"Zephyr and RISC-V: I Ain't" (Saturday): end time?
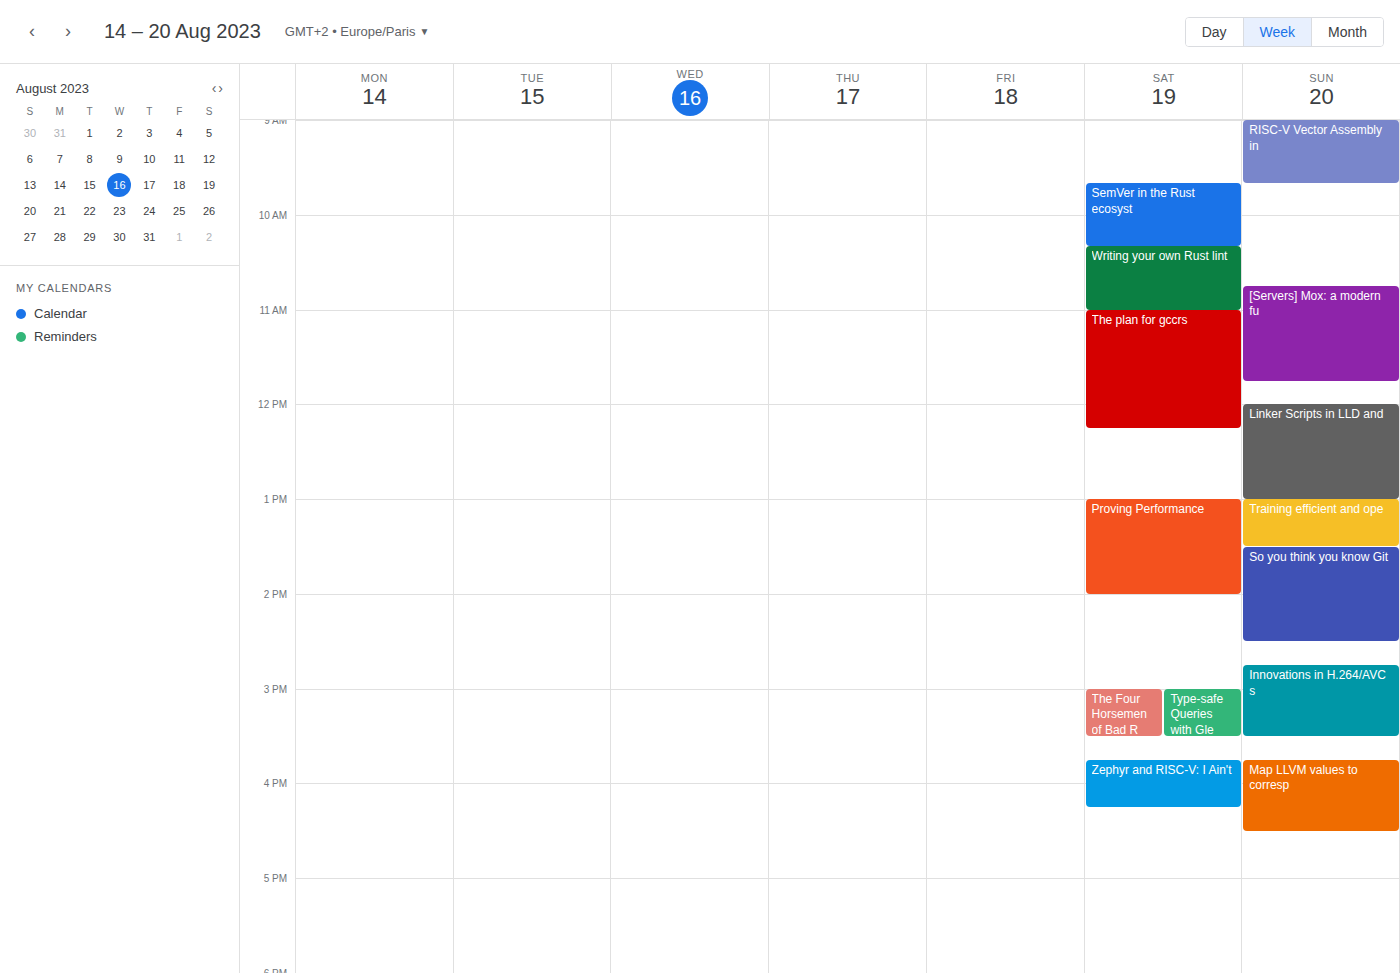
4:15 PM